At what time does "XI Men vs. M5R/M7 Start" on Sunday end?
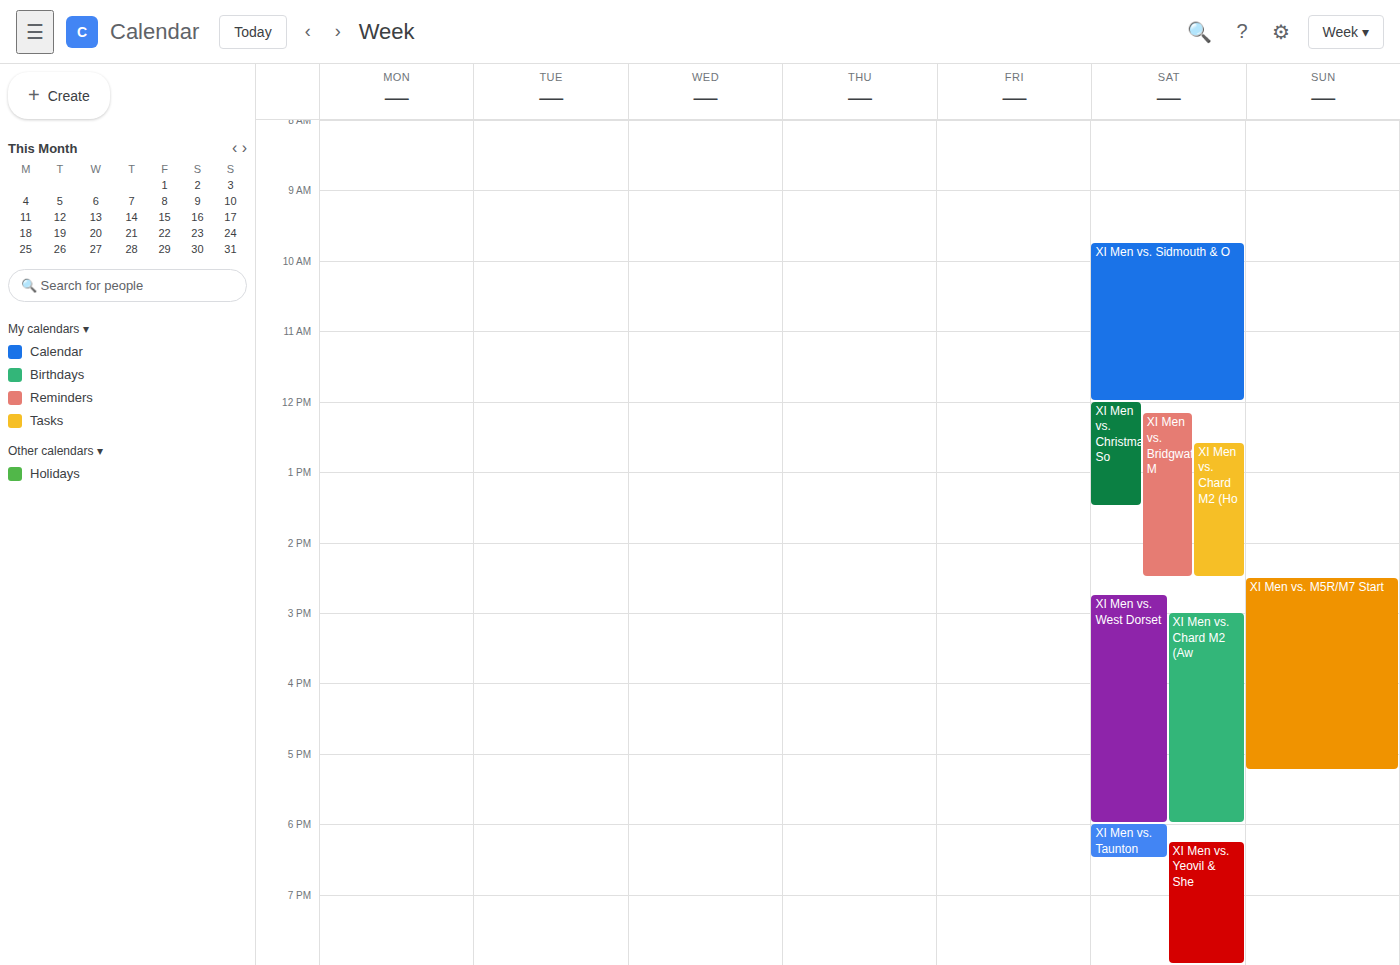
5:15 PM